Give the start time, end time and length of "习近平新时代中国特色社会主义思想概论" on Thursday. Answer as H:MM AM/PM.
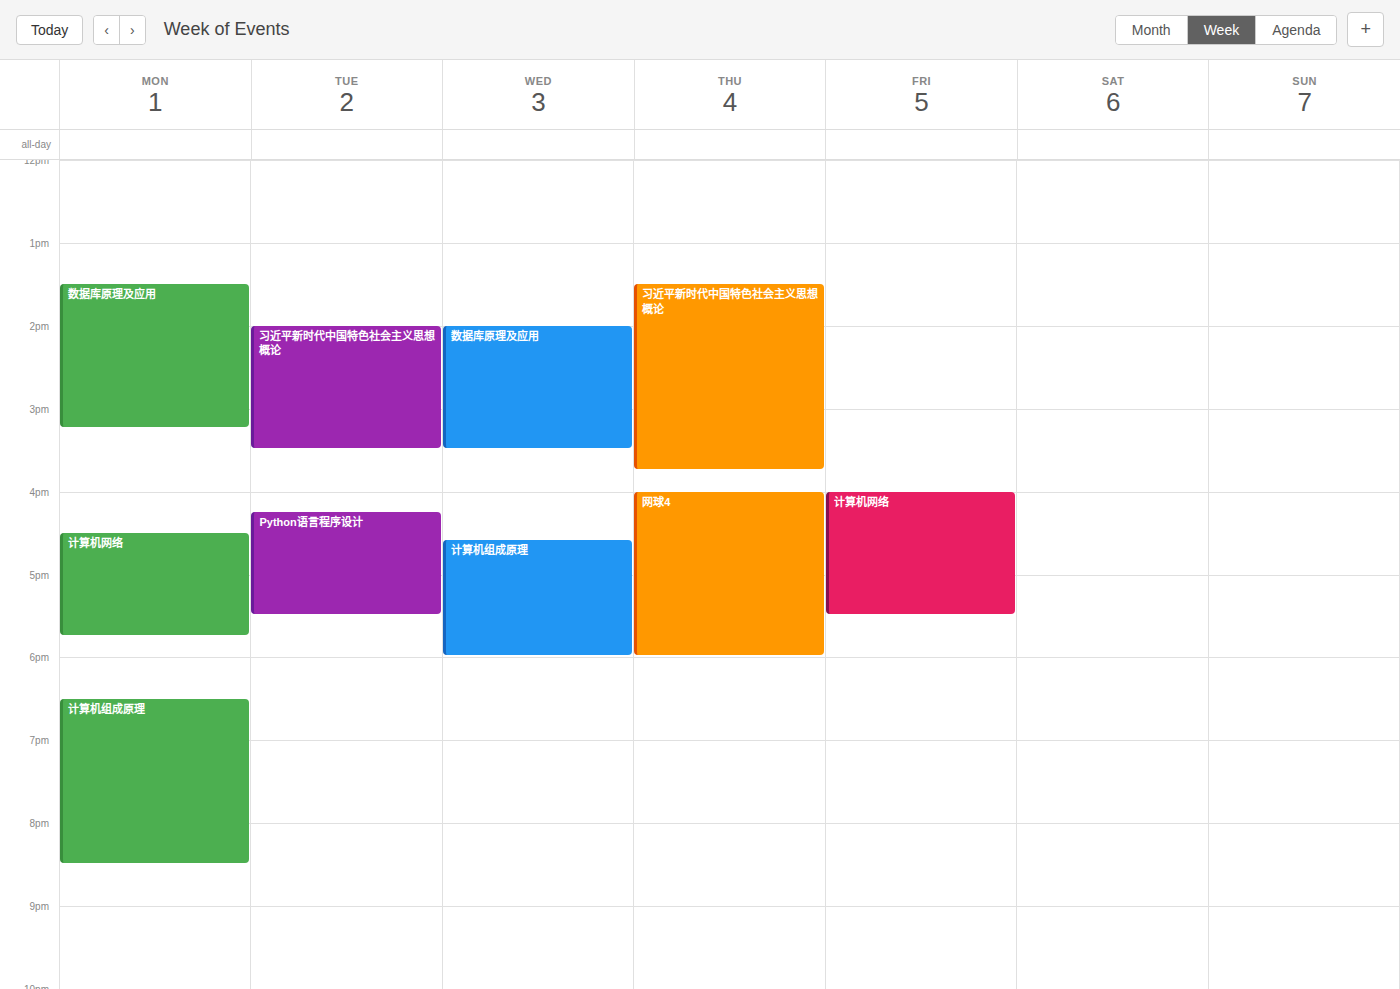
1:30 PM to 3:45 PM, 2 hours 15 minutes